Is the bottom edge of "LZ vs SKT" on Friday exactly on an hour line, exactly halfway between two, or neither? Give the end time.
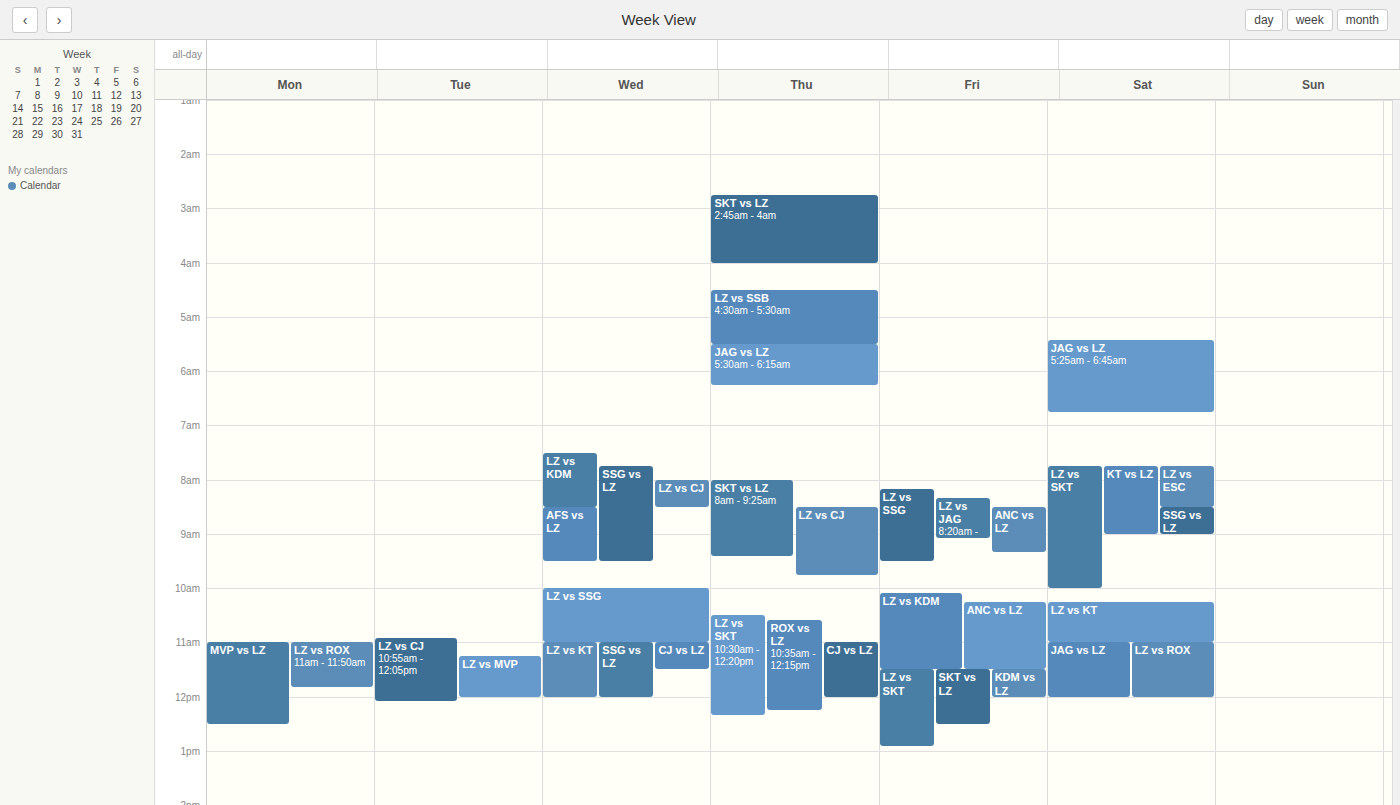
12:55 PM -- neither: 55 minutes below the 12 PM line and 5 minutes above the 1 PM line.